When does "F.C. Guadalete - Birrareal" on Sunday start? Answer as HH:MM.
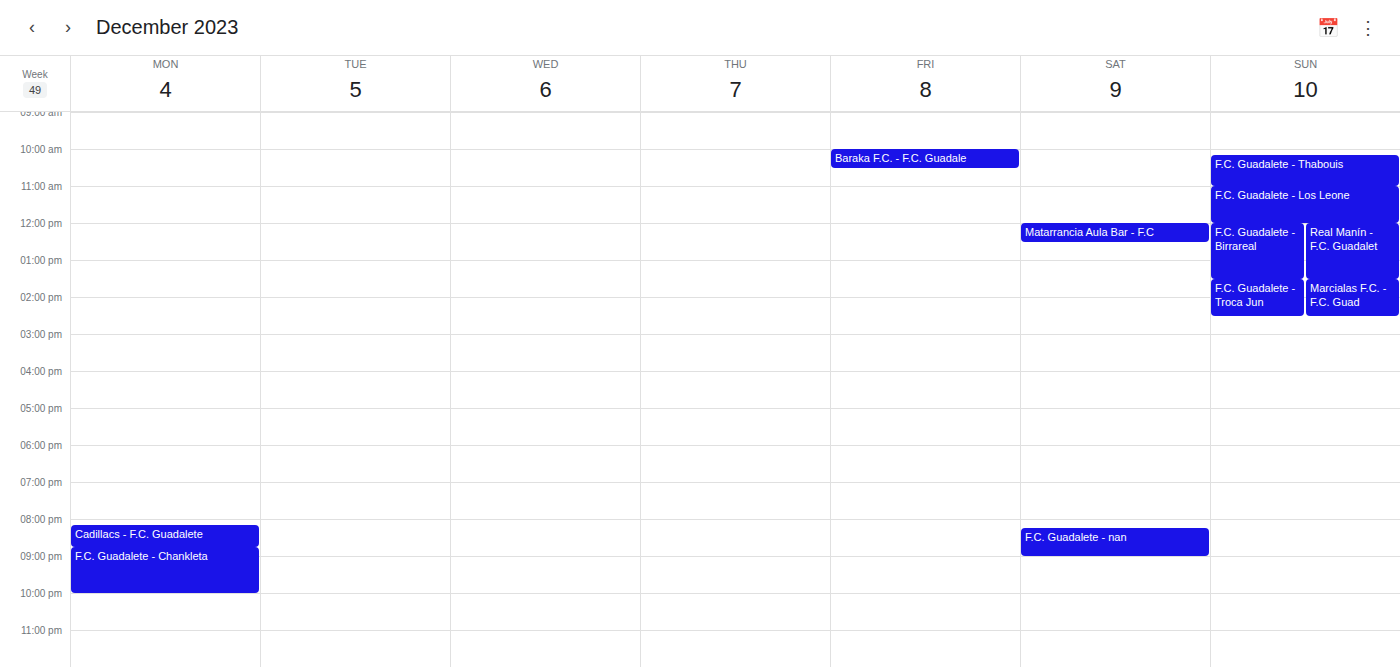
12:00